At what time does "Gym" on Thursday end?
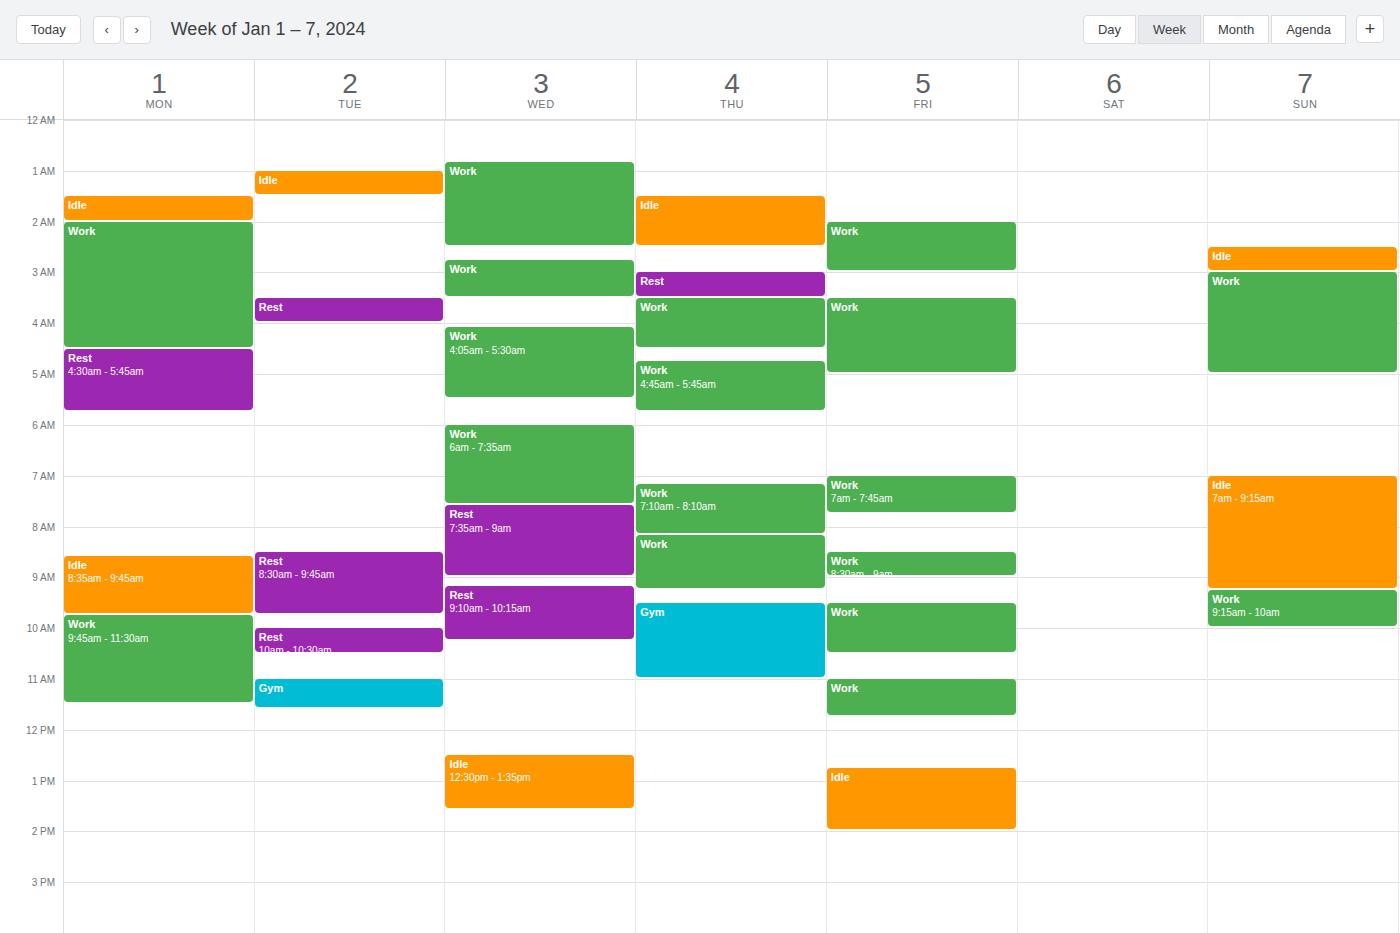
11:00 AM